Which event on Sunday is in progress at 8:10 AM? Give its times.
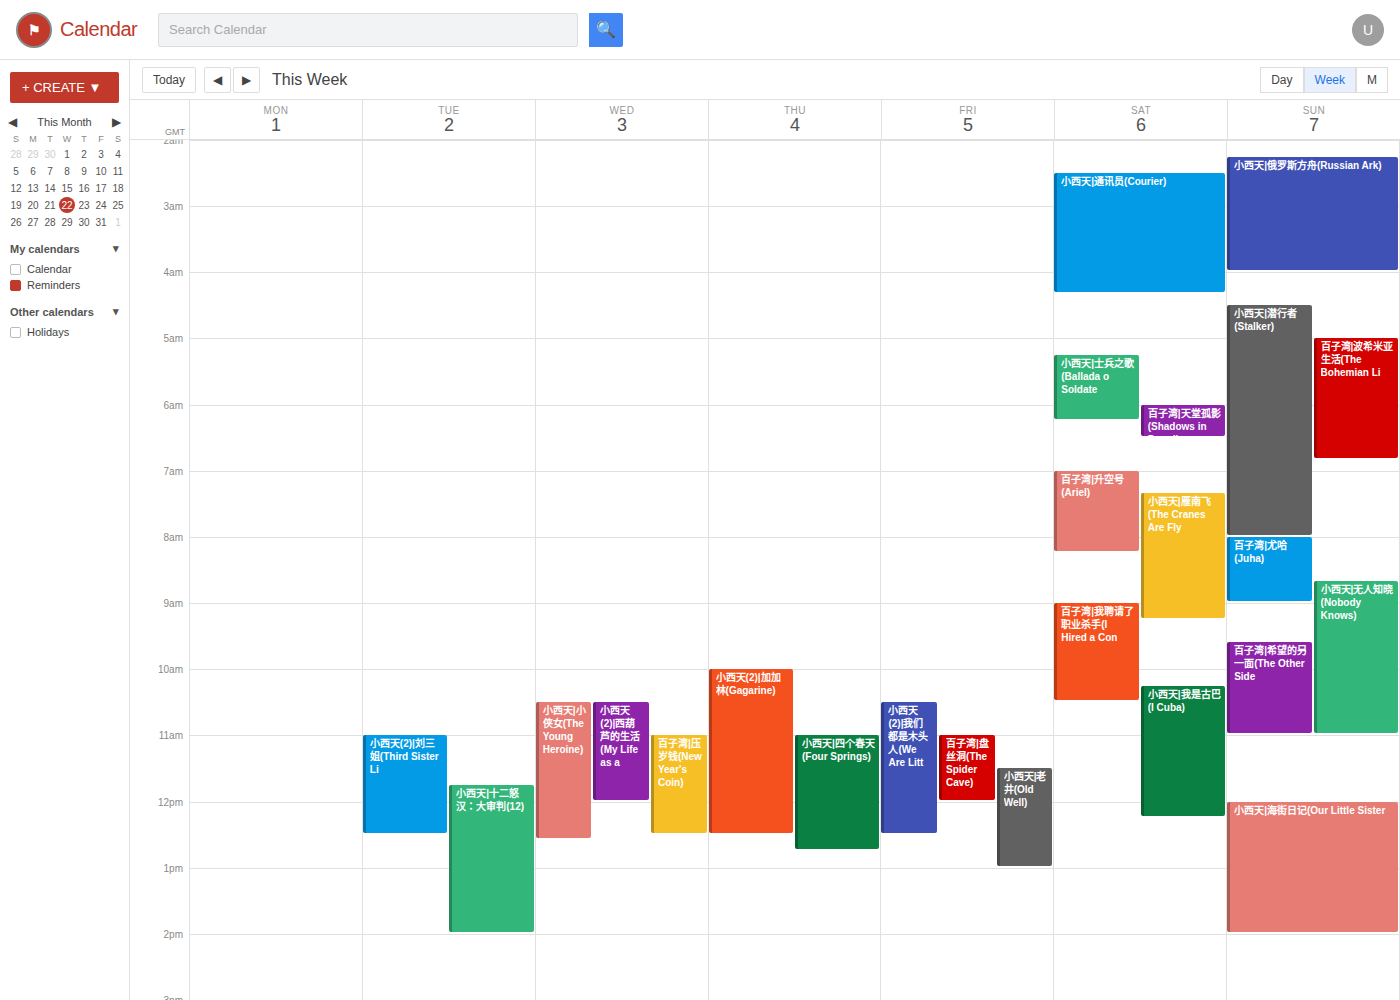
"百子湾|尤哈(Juha)", 8:00 AM to 9:00 AM